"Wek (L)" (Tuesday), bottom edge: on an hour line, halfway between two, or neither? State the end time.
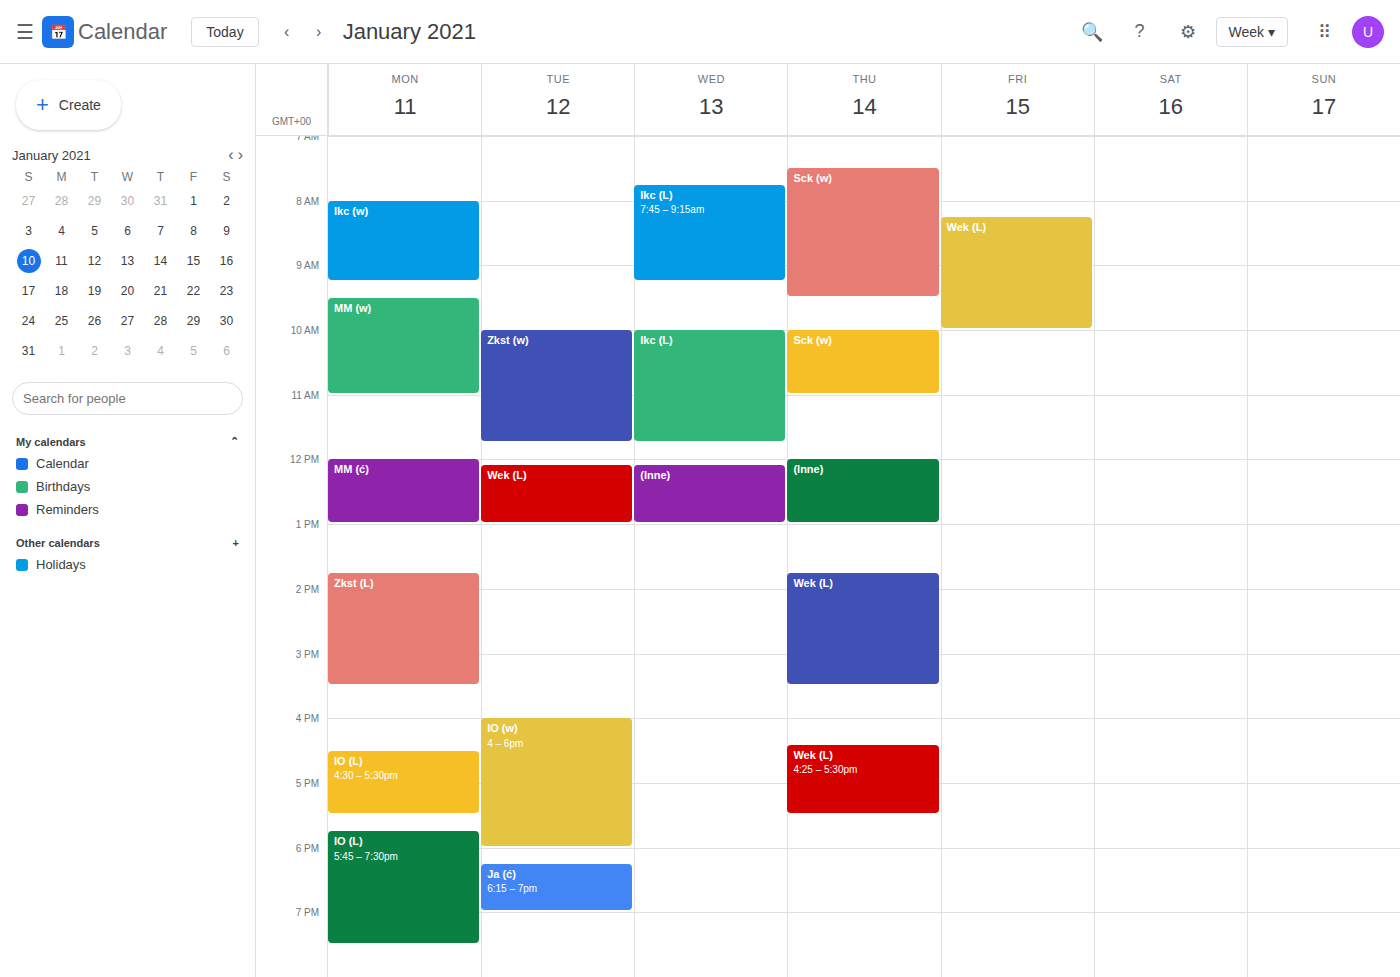
1:00 PM -- exactly on the 1 PM line.